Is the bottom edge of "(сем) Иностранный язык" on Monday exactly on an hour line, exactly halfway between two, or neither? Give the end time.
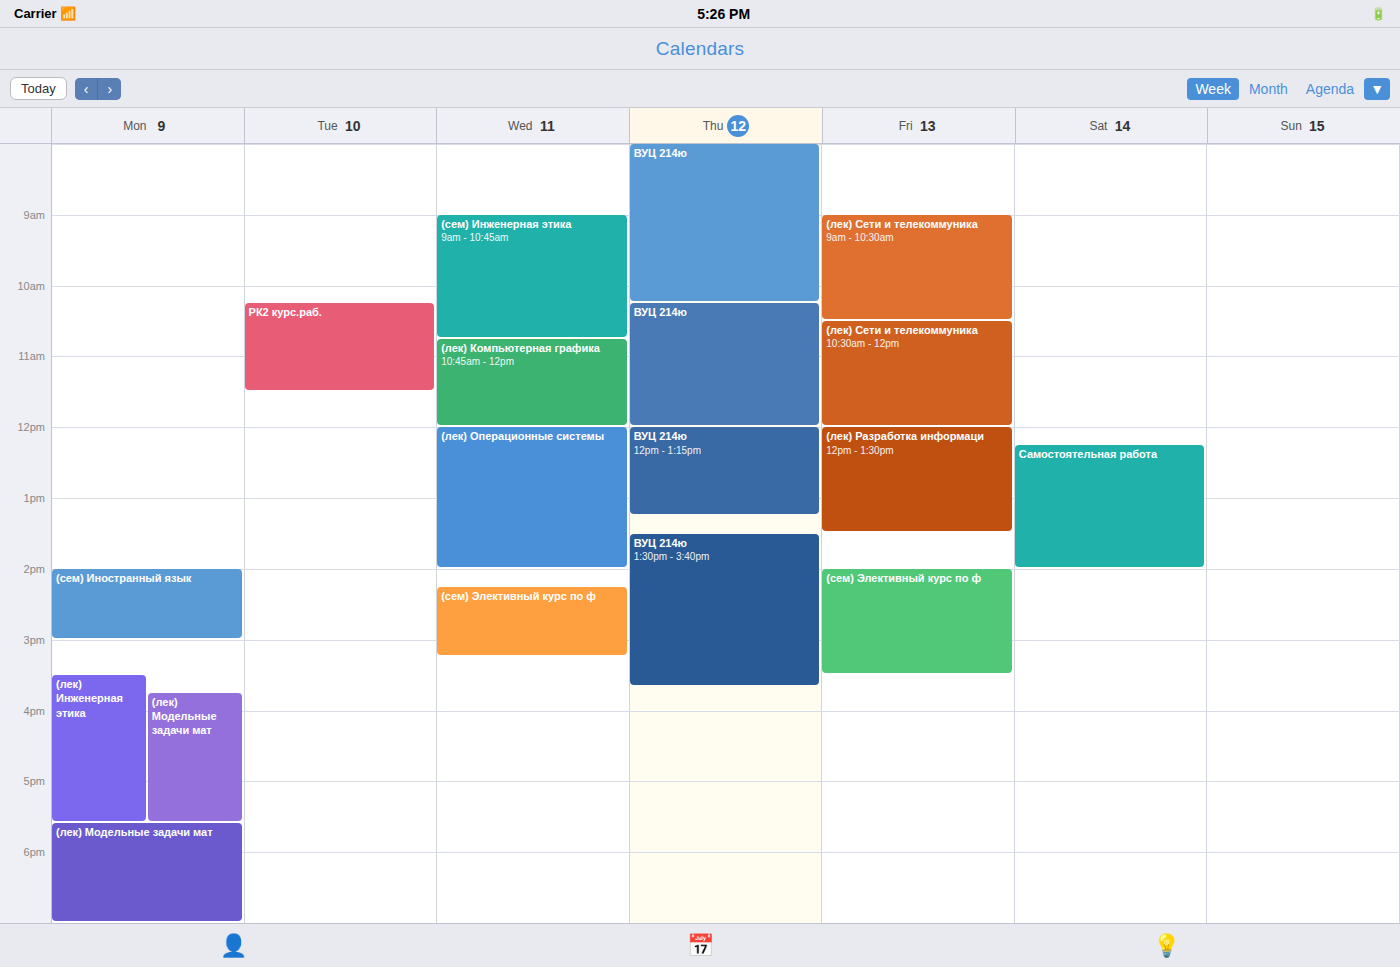
3:00 PM -- exactly on the 3 PM line.